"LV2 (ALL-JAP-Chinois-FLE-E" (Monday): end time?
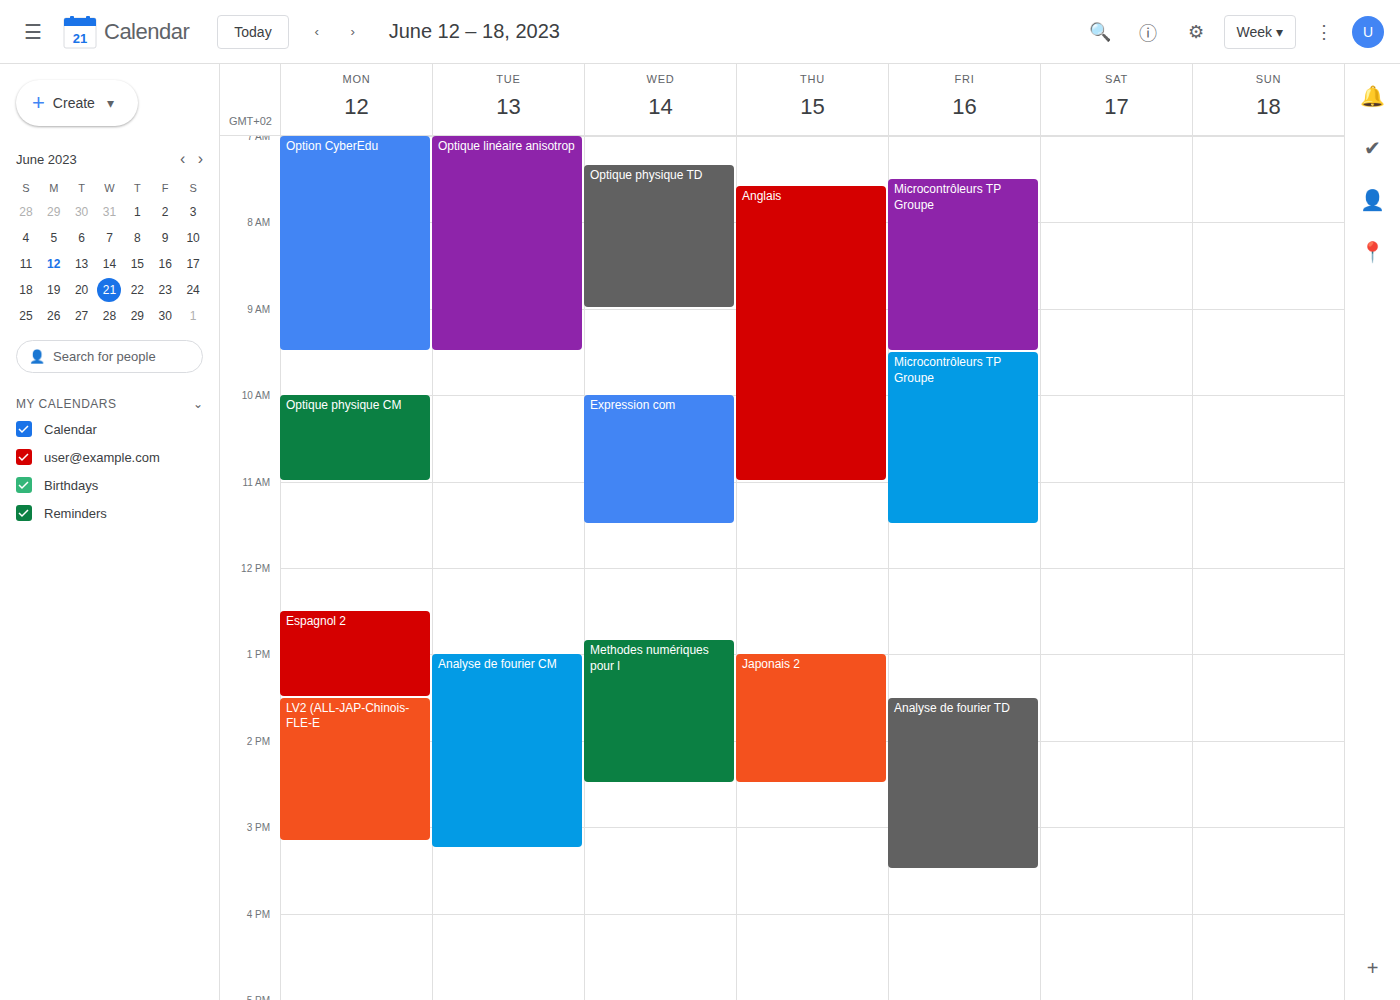
3:10 PM